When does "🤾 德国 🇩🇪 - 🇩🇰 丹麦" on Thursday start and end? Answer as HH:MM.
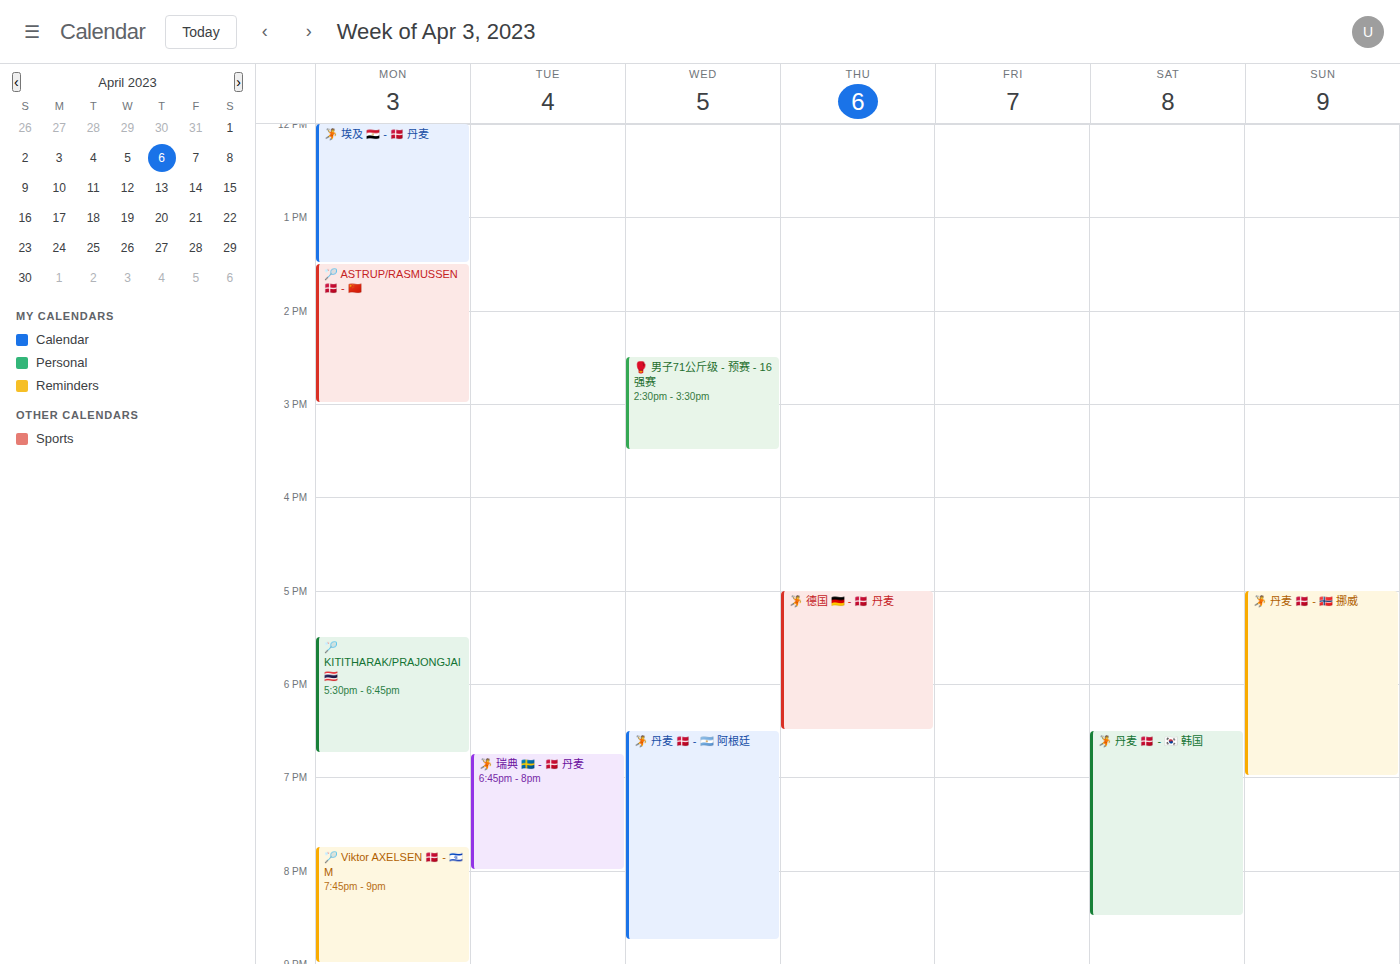
17:00 to 18:30